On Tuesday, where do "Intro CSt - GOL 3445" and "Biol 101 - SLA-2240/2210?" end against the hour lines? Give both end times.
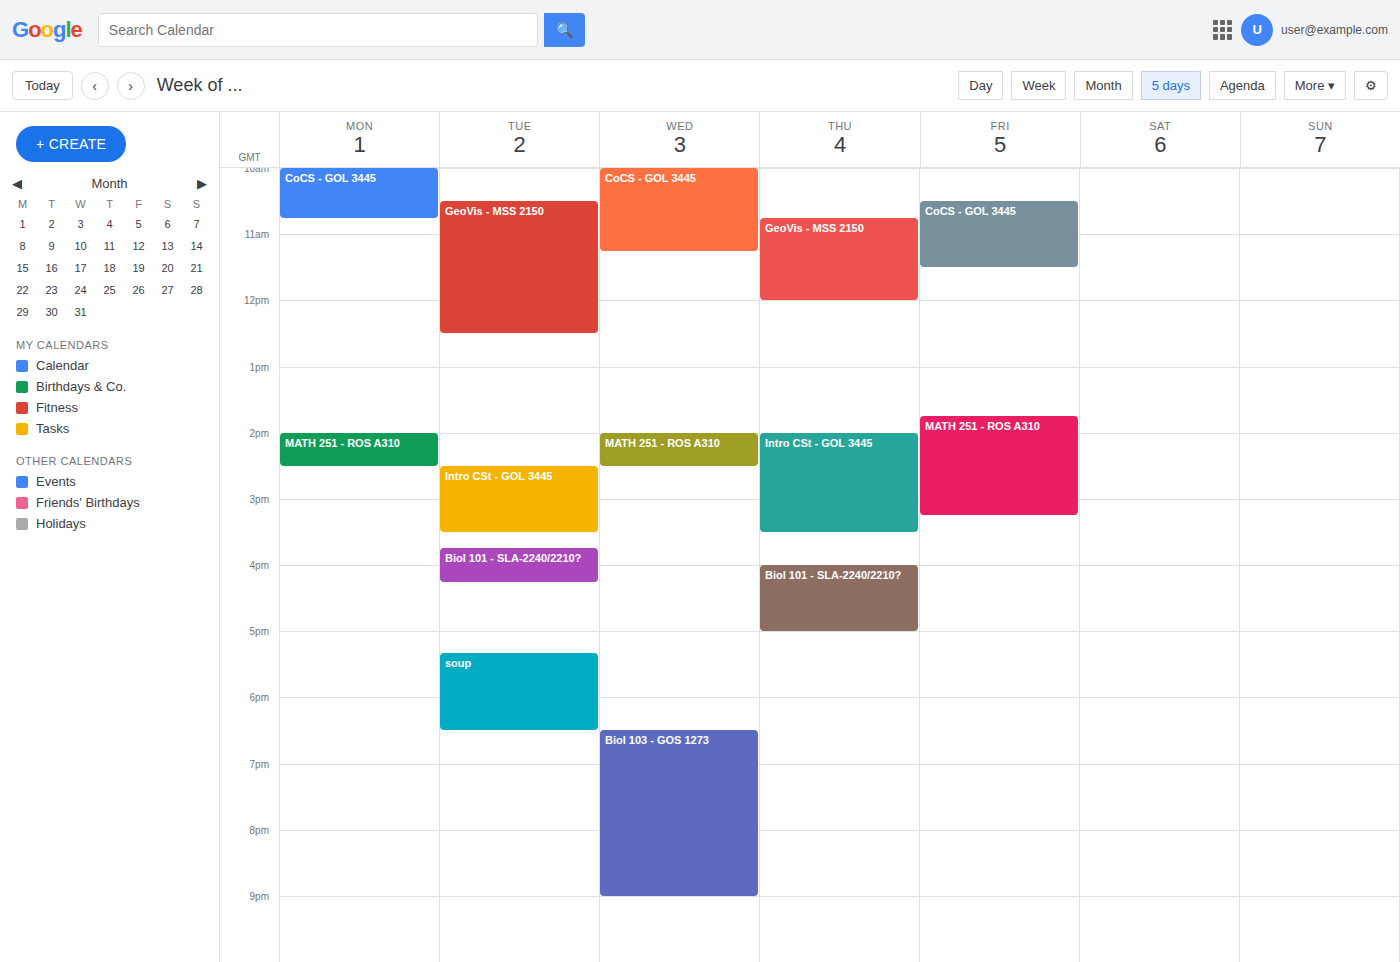
"Intro CSt - GOL 3445": 3:30 PM, halfway between the 3 PM and 4 PM lines. "Biol 101 - SLA-2240/2210?": 4:15 PM, neither: a quarter of the way from the 4 PM line to the 5 PM line.